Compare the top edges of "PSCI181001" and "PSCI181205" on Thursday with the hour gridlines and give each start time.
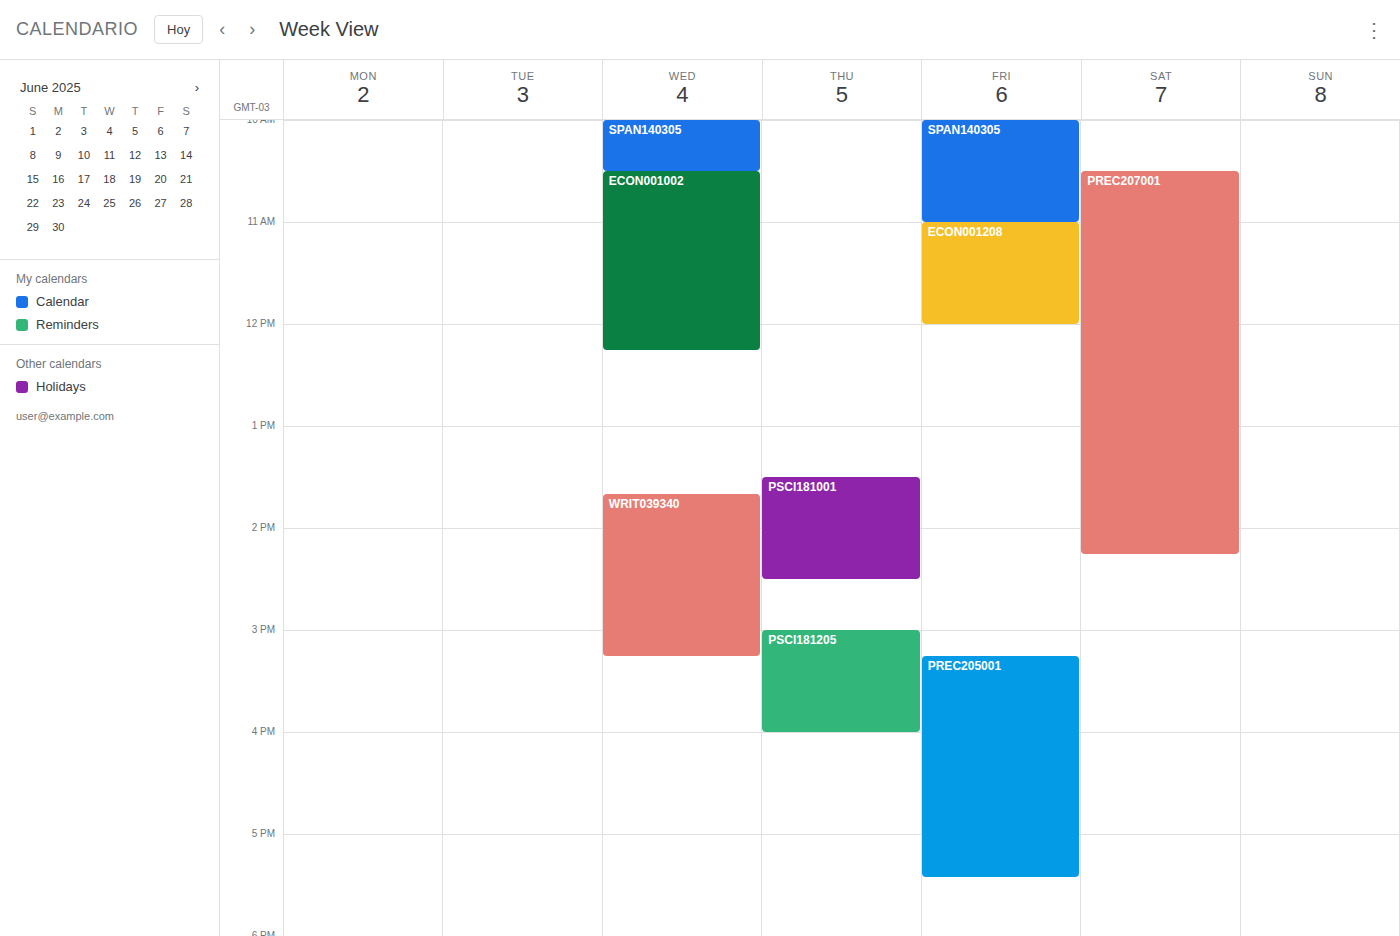
"PSCI181001": 1:30 PM, halfway between the 1 PM and 2 PM lines. "PSCI181205": 3:00 PM, exactly on the 3 PM line.